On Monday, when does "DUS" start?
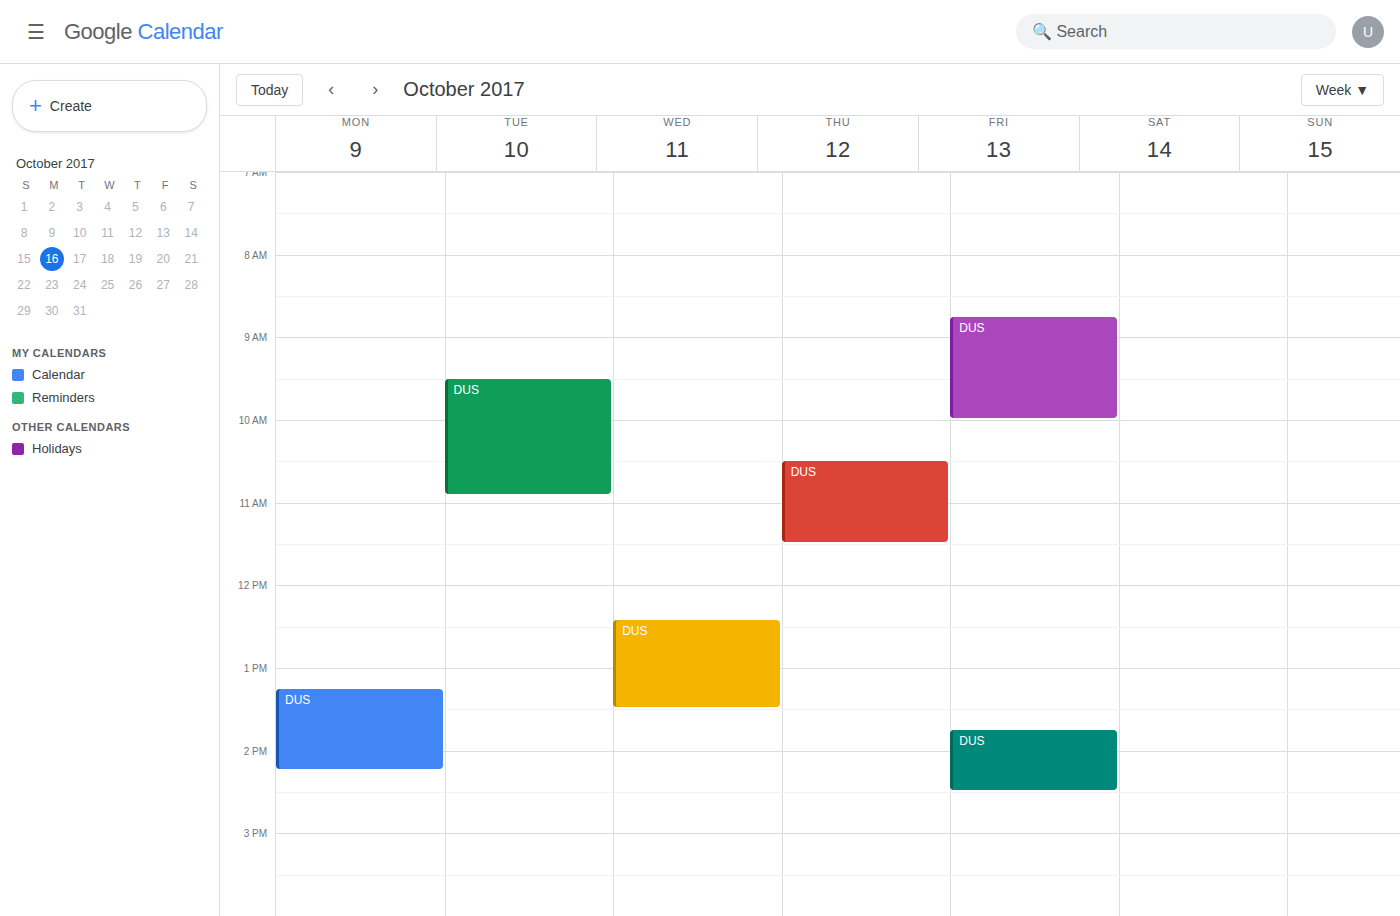
1:15 PM